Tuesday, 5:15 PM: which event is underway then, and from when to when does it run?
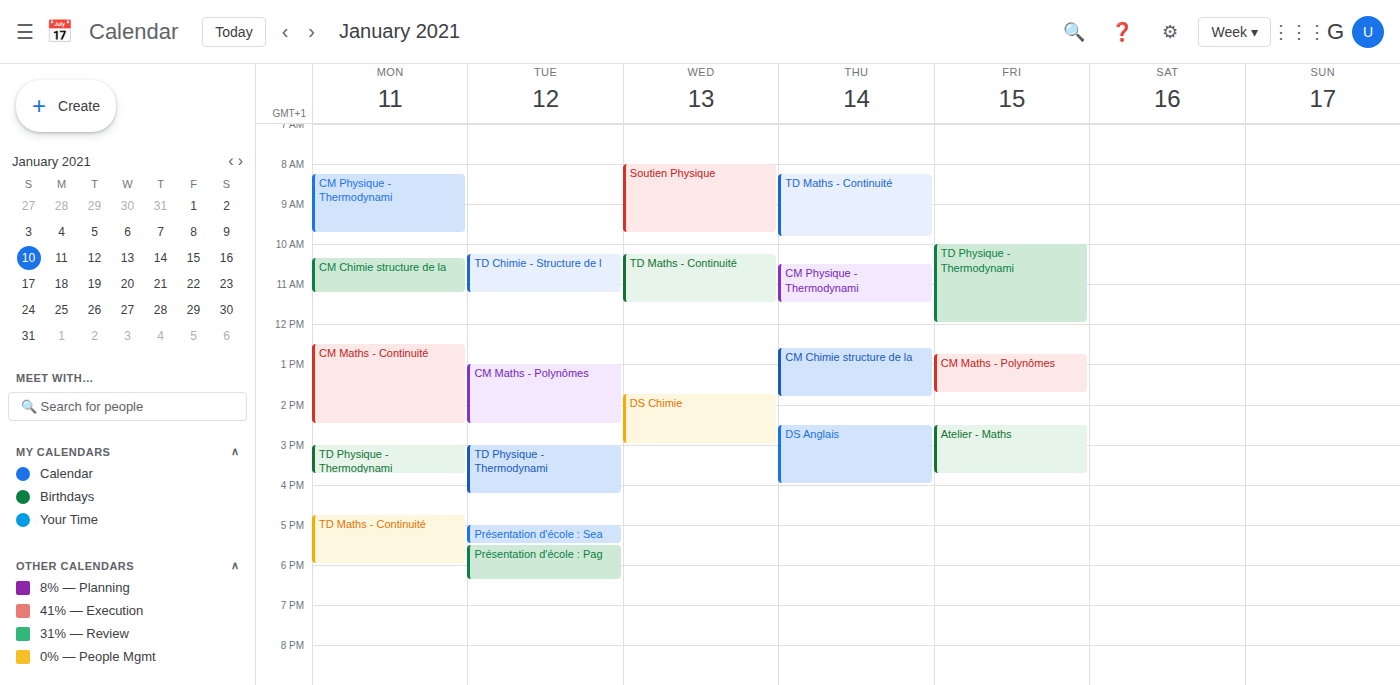
"Présentation d'école : Sea", 5:00 PM to 5:30 PM